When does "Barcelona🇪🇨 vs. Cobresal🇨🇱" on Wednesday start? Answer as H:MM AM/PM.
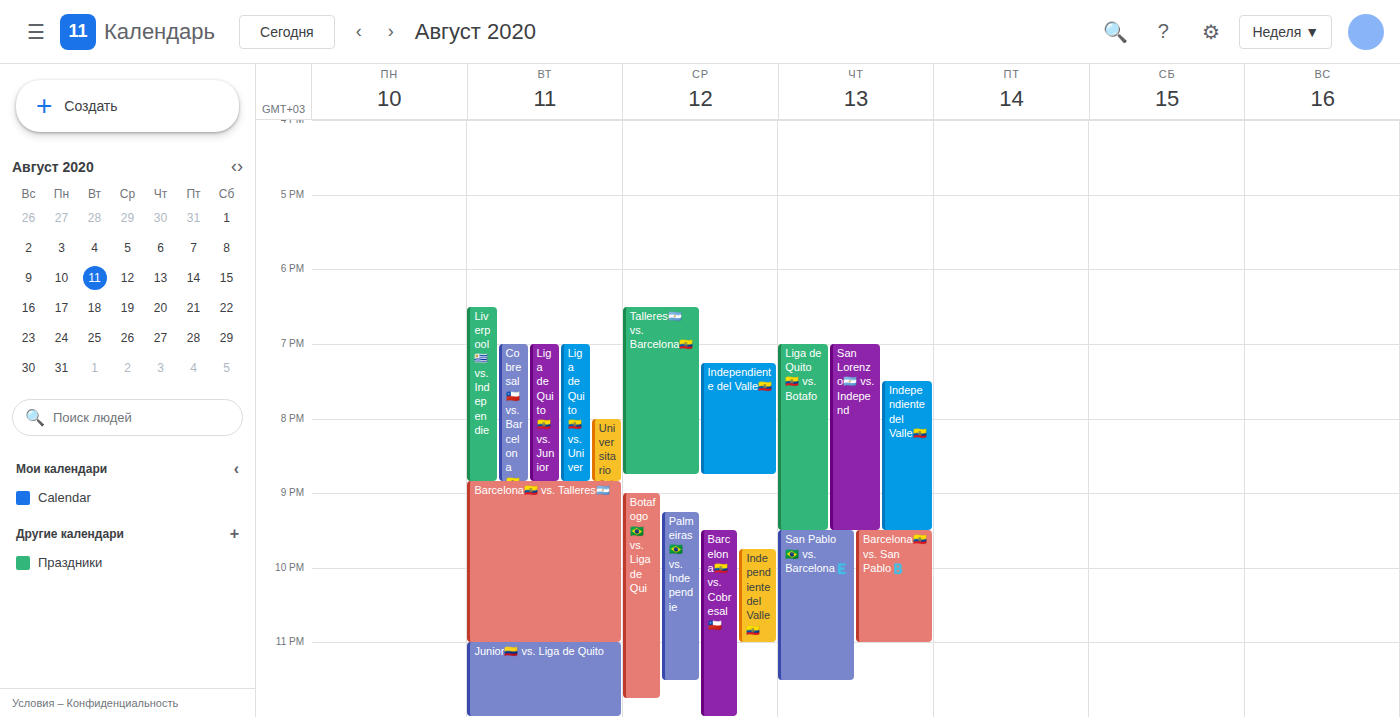
9:30 PM